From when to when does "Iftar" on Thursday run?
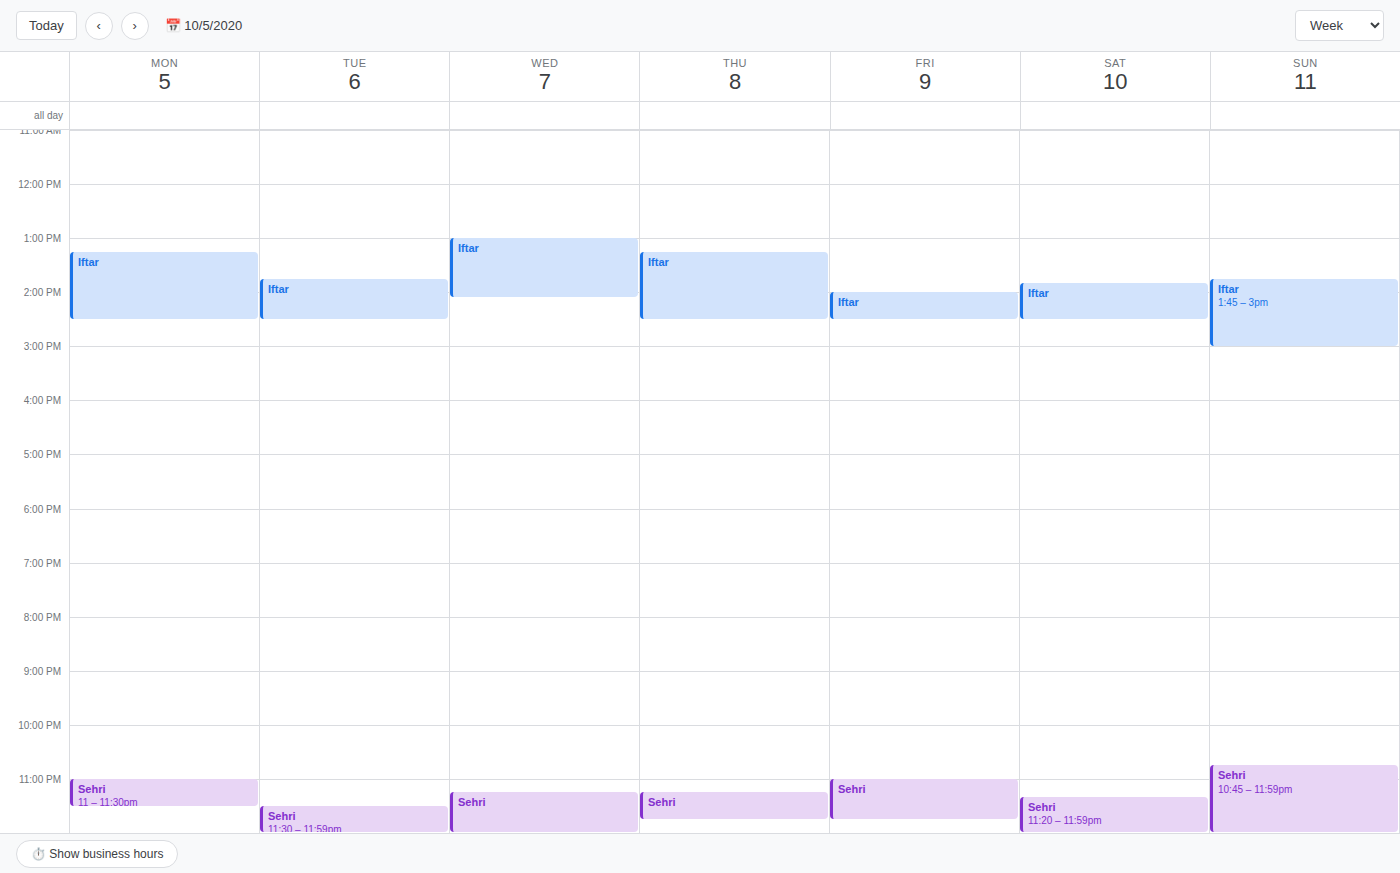
1:15 PM to 2:30 PM